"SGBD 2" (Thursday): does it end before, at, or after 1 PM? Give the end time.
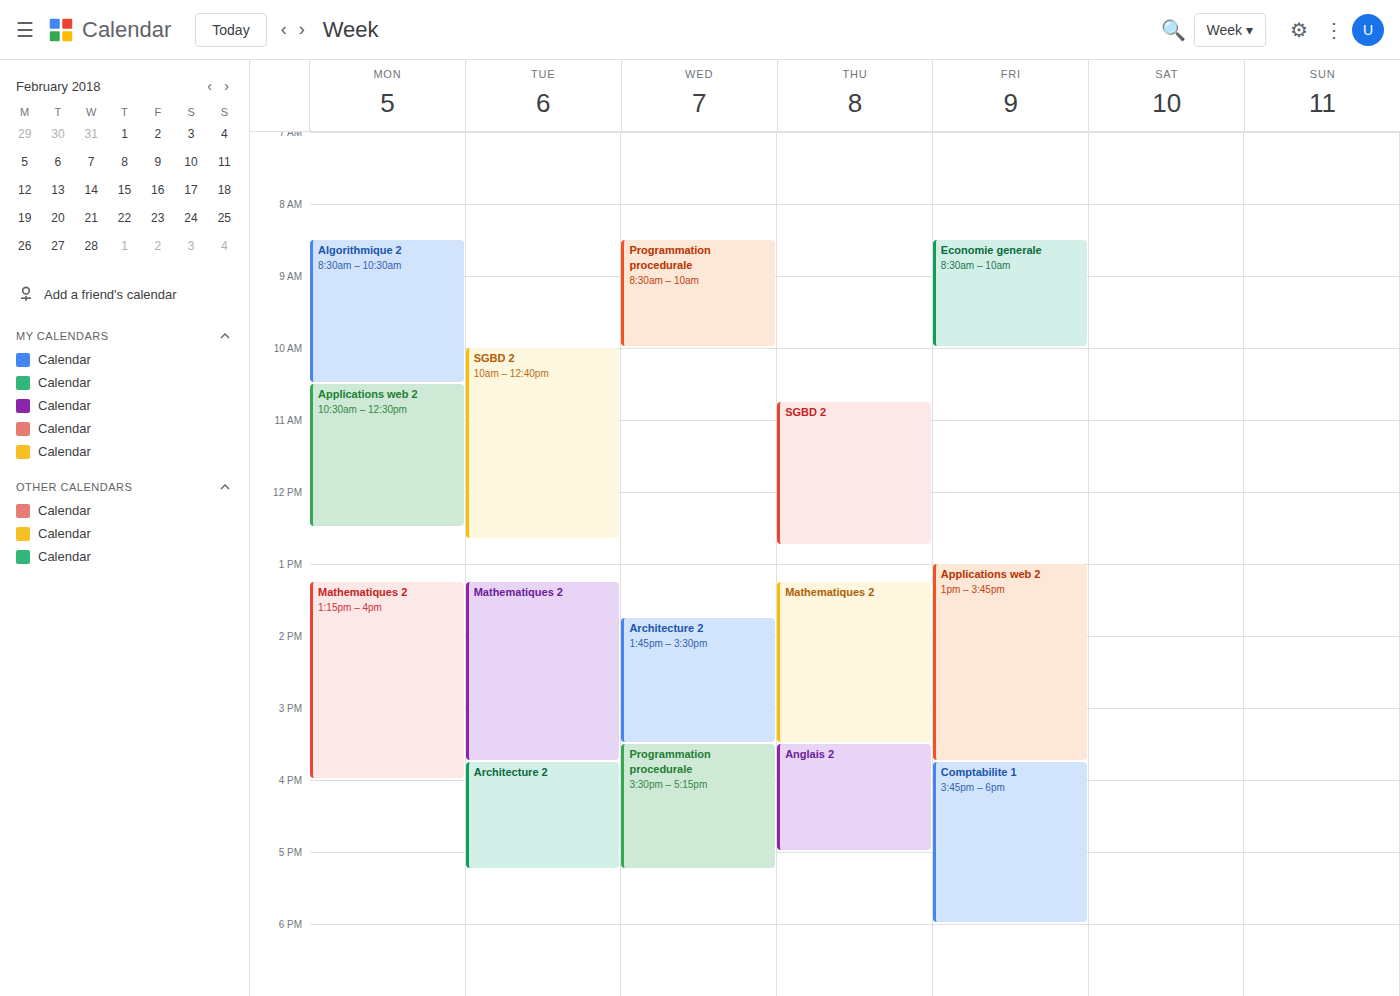
12:45 PM -- before 1 PM, 15 minutes above the 1 PM line.